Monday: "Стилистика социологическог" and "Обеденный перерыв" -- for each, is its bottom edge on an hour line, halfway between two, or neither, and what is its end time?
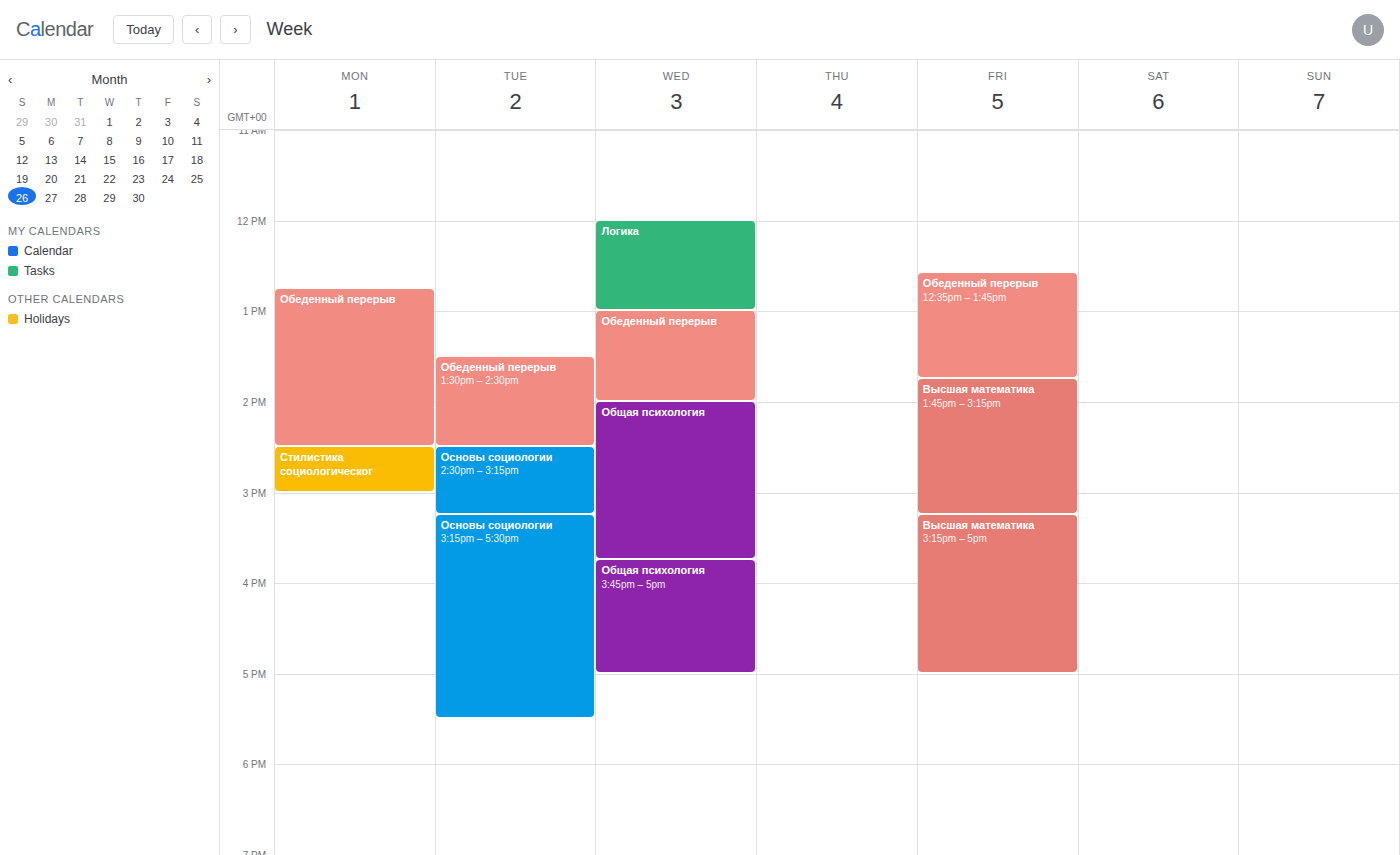
"Стилистика социологическог": 3:00 PM, exactly on the 3 PM line. "Обеденный перерыв": 2:30 PM, halfway between the 2 PM and 3 PM lines.